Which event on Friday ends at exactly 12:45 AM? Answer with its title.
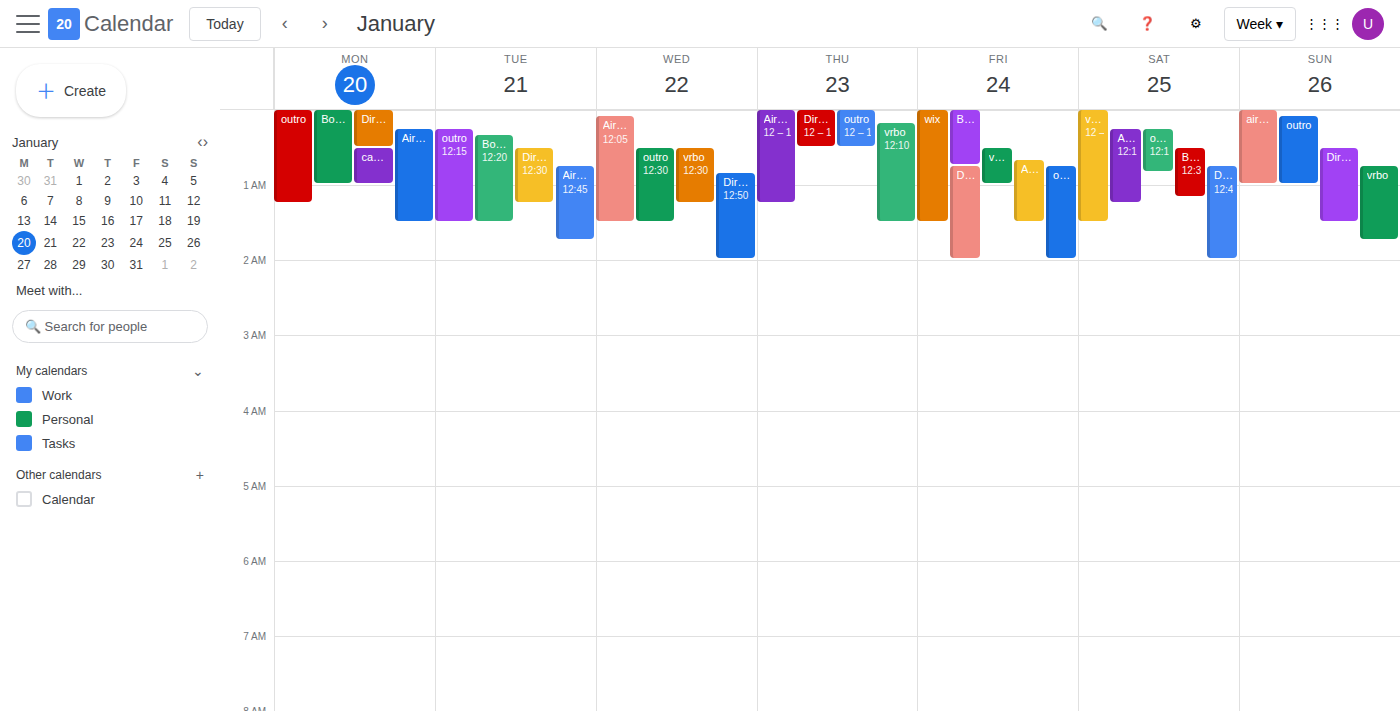
"Booking"